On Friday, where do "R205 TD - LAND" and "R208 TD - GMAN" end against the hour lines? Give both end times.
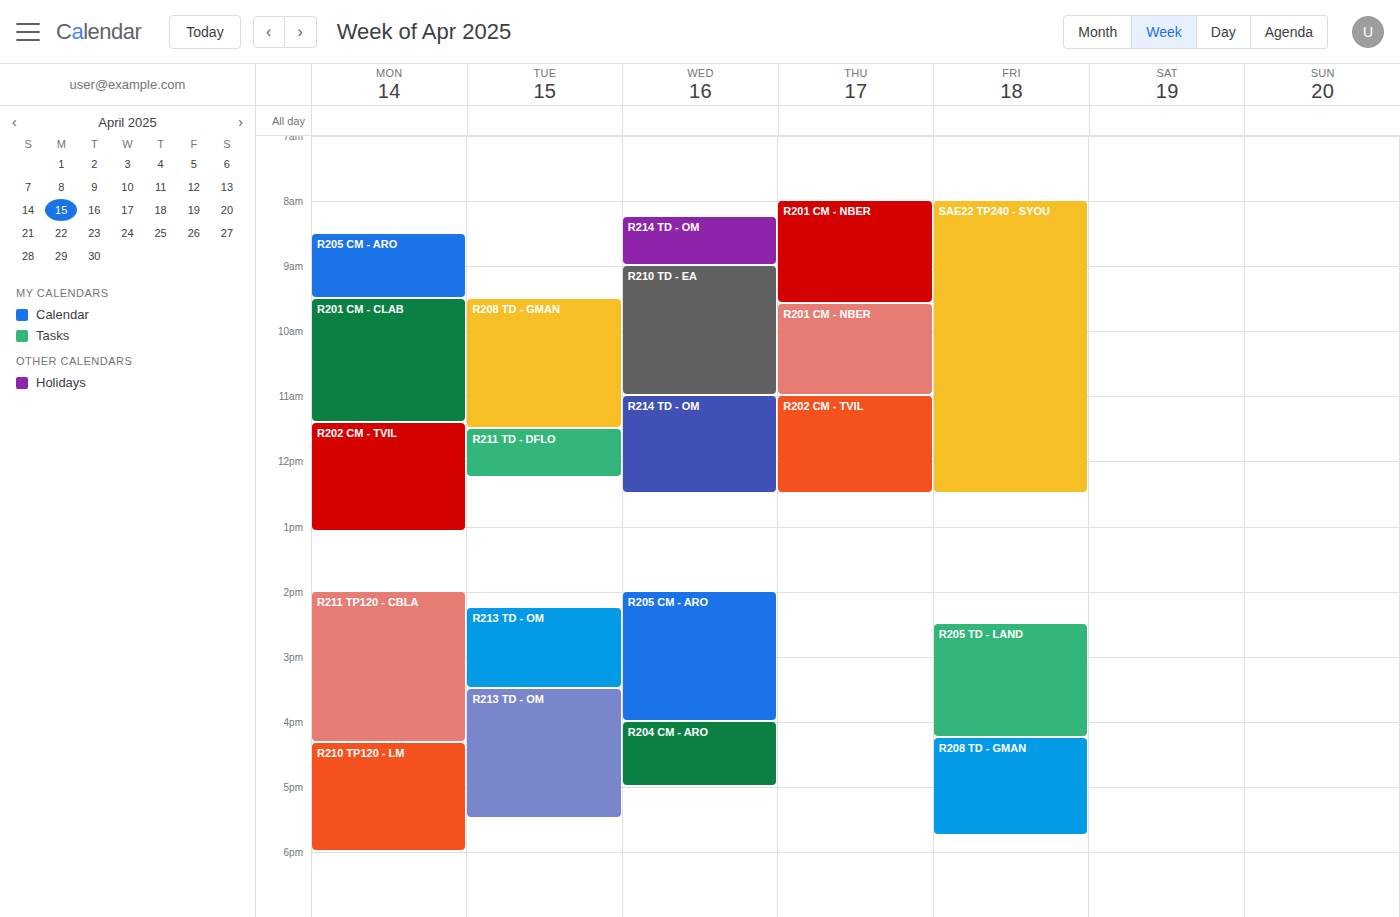
"R205 TD - LAND": 4:15 PM, neither: a quarter of the way from the 4 PM line to the 5 PM line. "R208 TD - GMAN": 5:45 PM, neither: three quarters of the way from the 5 PM line to the 6 PM line.